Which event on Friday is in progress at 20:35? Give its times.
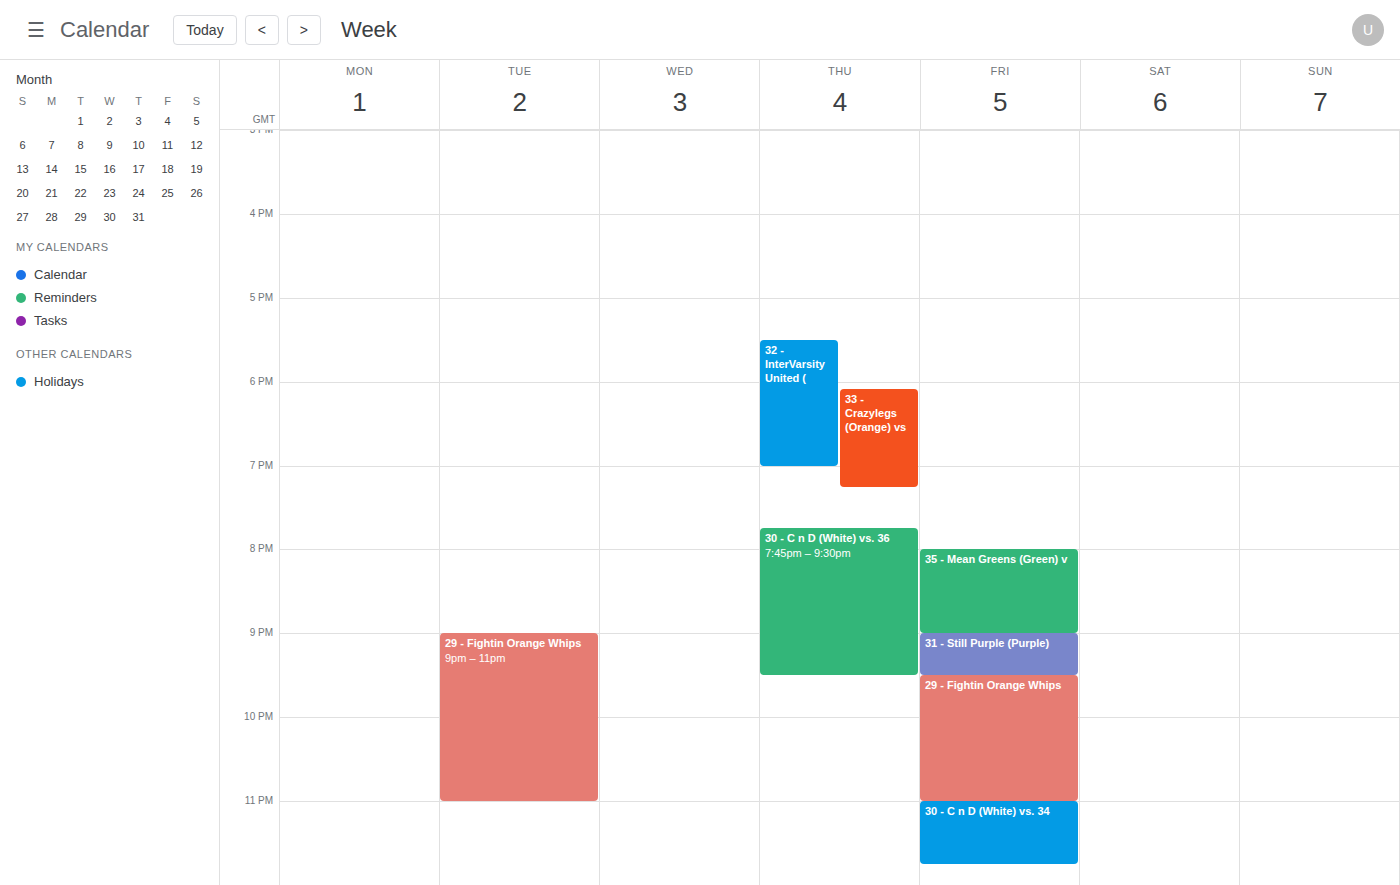
"35 - Mean Greens (Green) v", 20:00 to 21:00